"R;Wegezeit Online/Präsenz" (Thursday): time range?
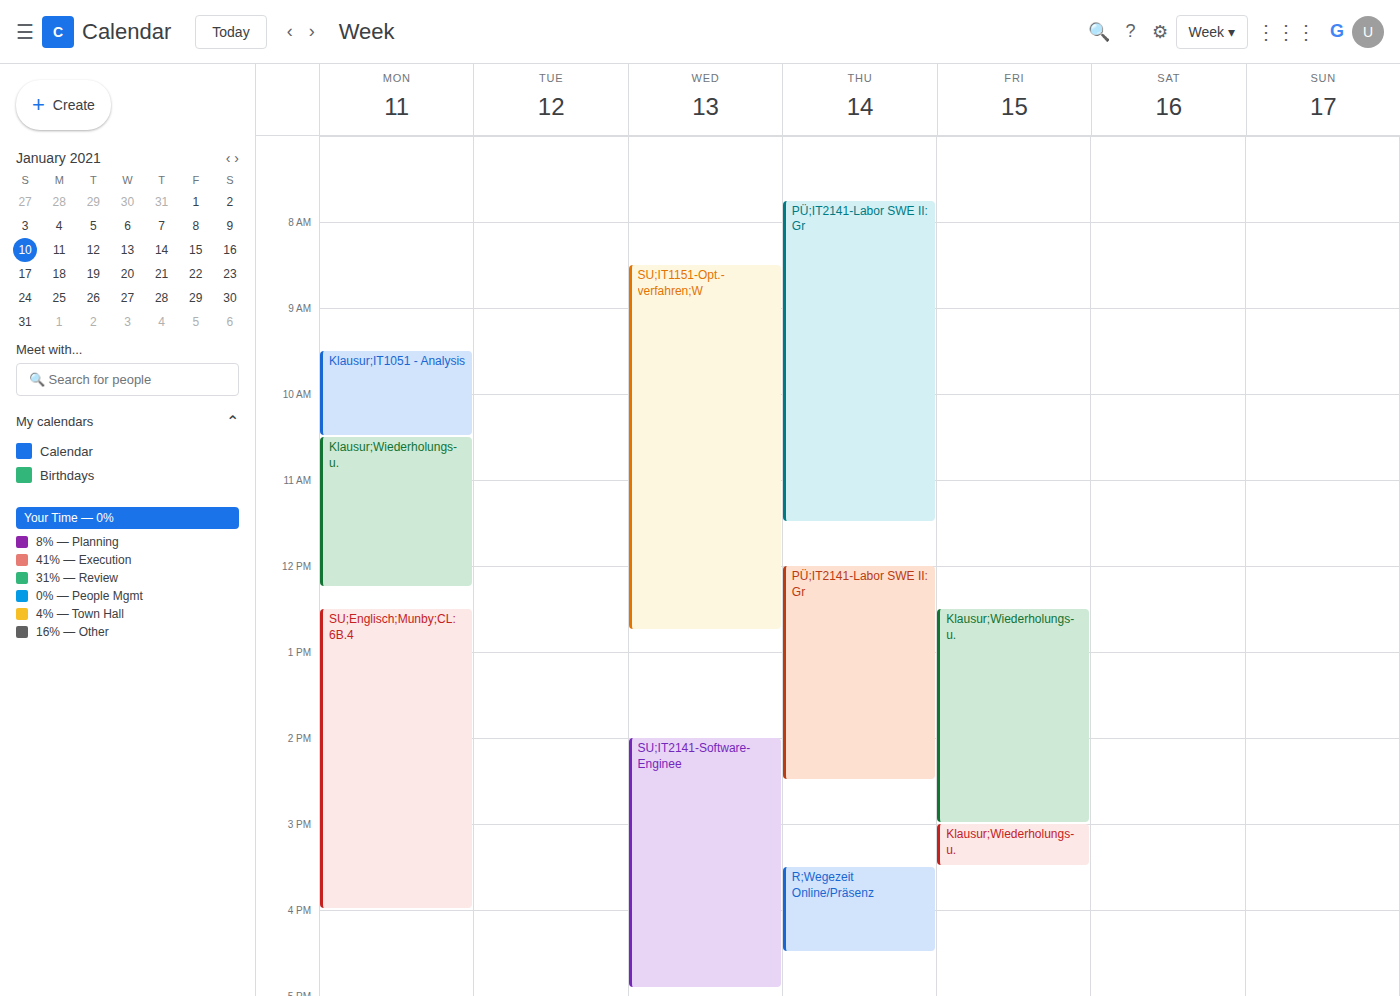
3:30 PM to 4:30 PM